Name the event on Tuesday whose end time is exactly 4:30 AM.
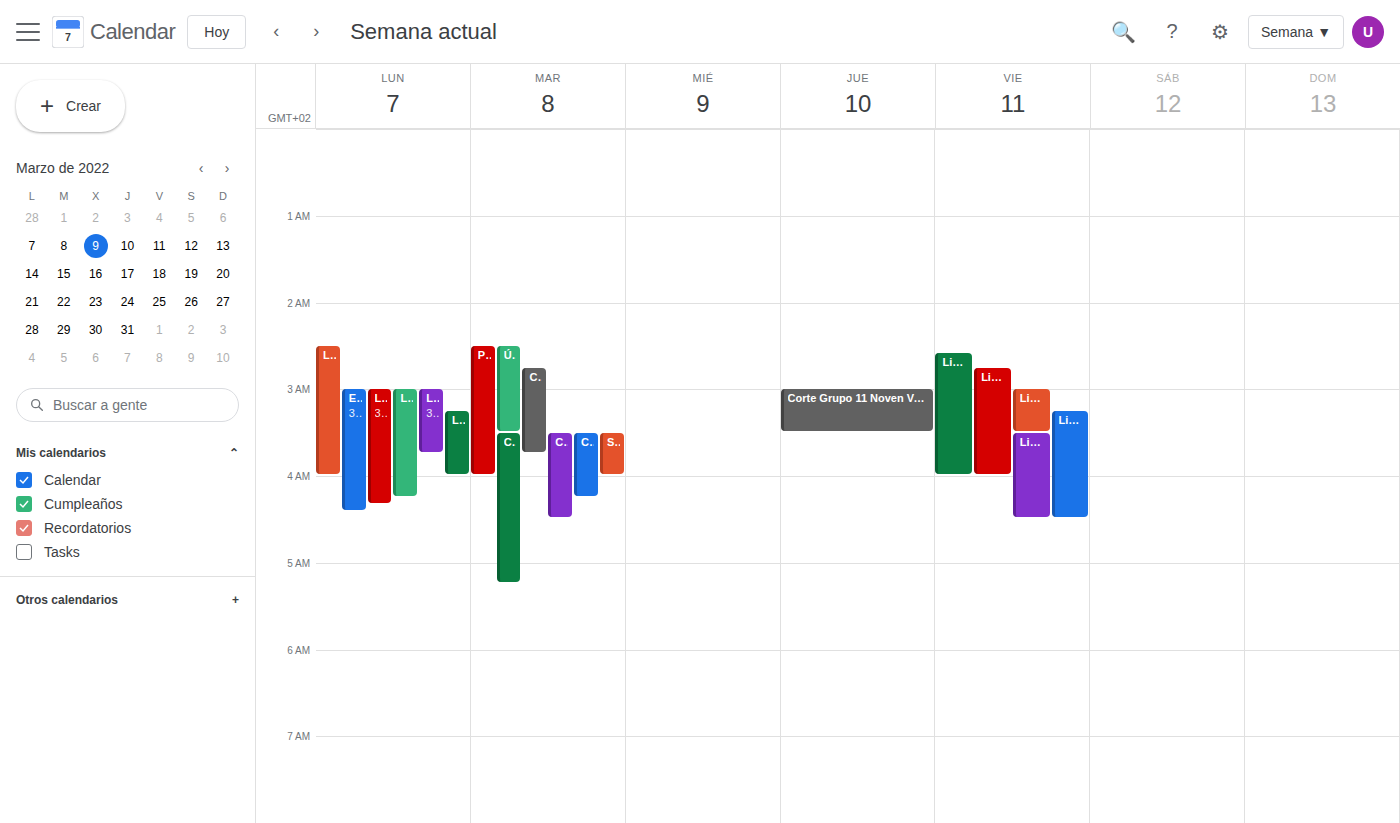
"Corte Grupo 10 Noven Verão"